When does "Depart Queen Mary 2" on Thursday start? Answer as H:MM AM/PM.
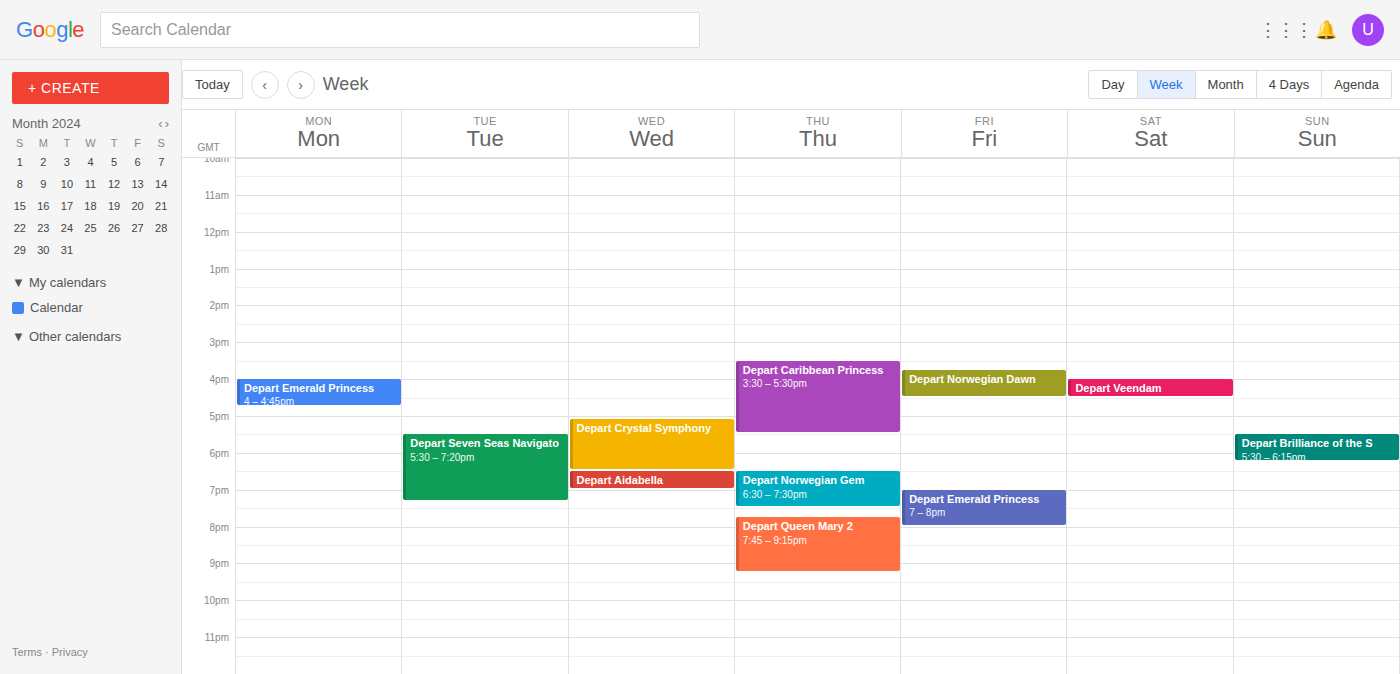
7:45 PM